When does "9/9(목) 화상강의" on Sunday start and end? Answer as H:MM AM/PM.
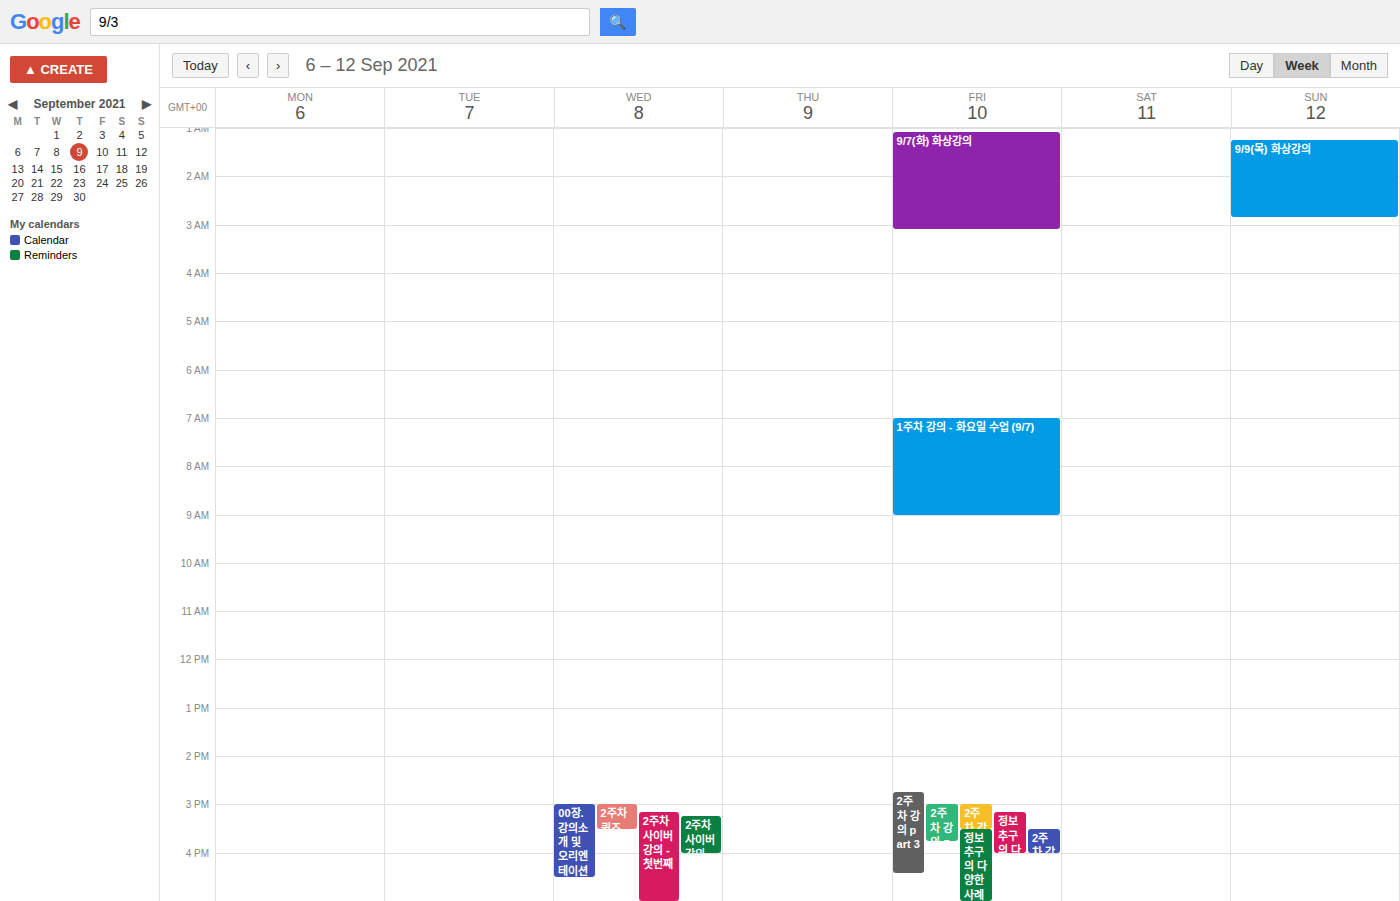
1:15 AM to 2:50 AM